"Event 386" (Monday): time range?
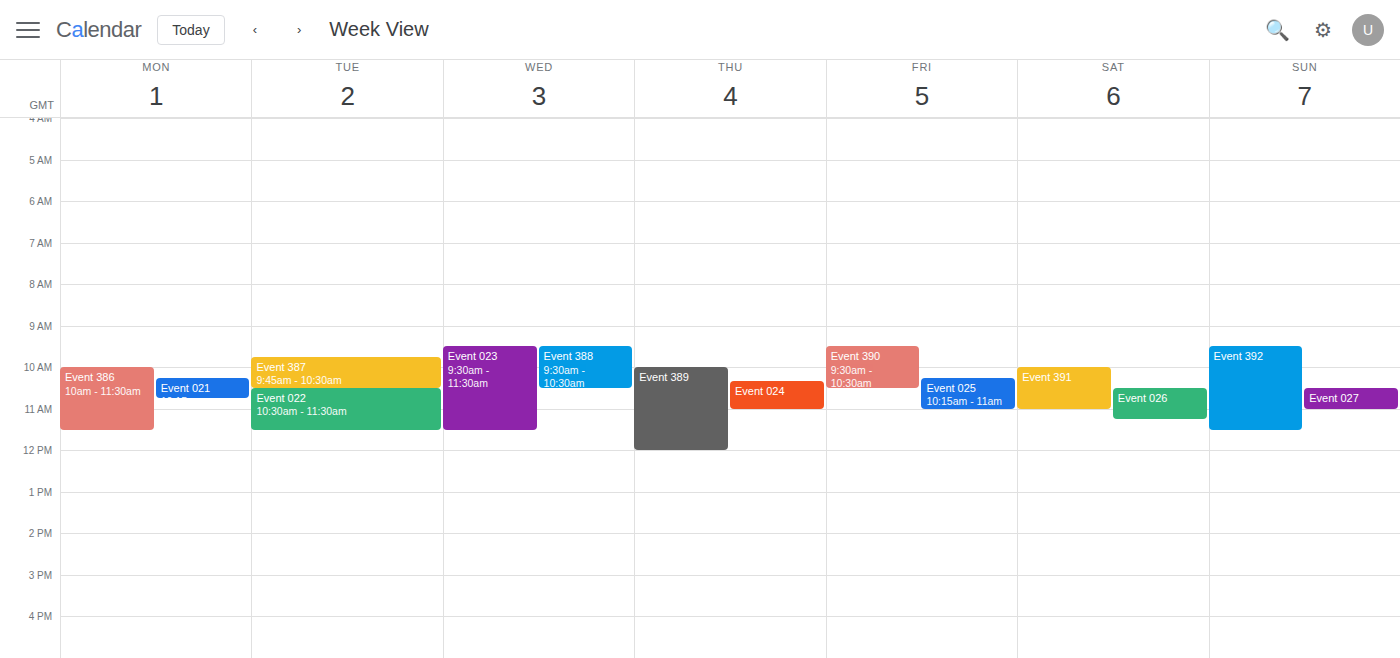
10:00 AM to 11:30 AM